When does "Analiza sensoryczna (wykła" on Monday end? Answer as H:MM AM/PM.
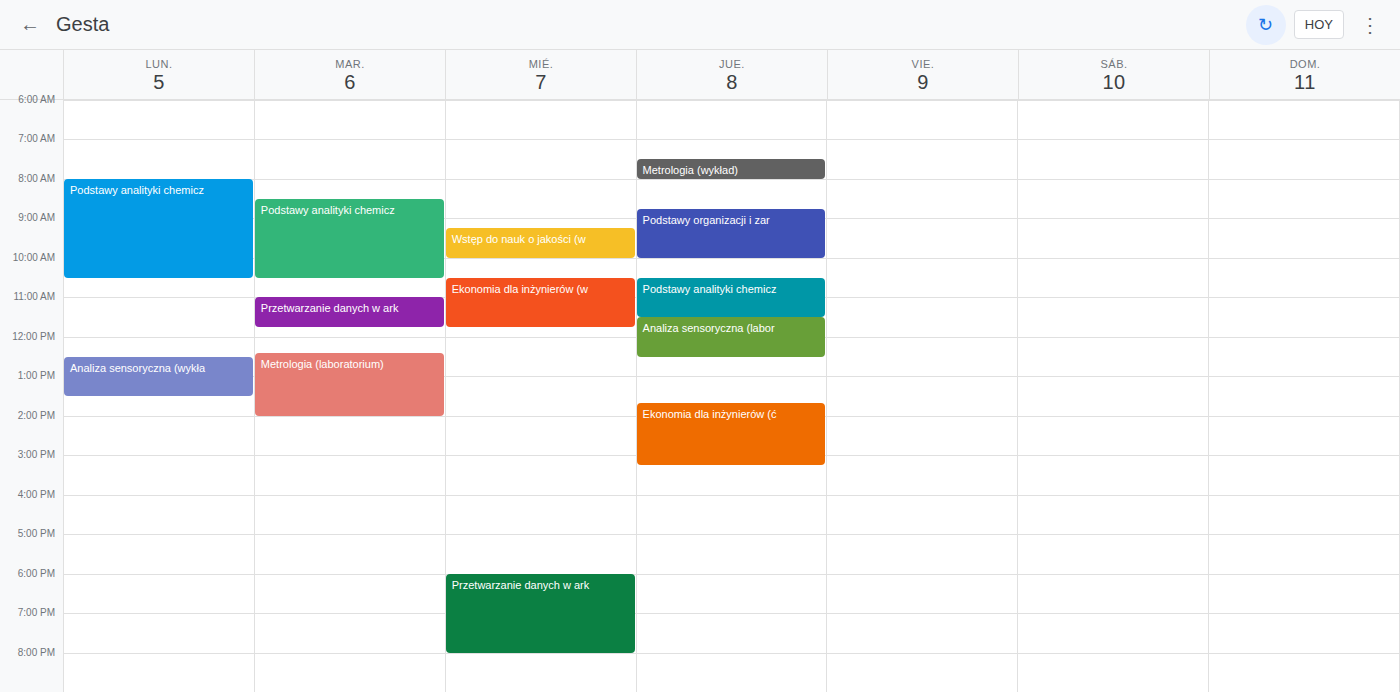
1:30 PM